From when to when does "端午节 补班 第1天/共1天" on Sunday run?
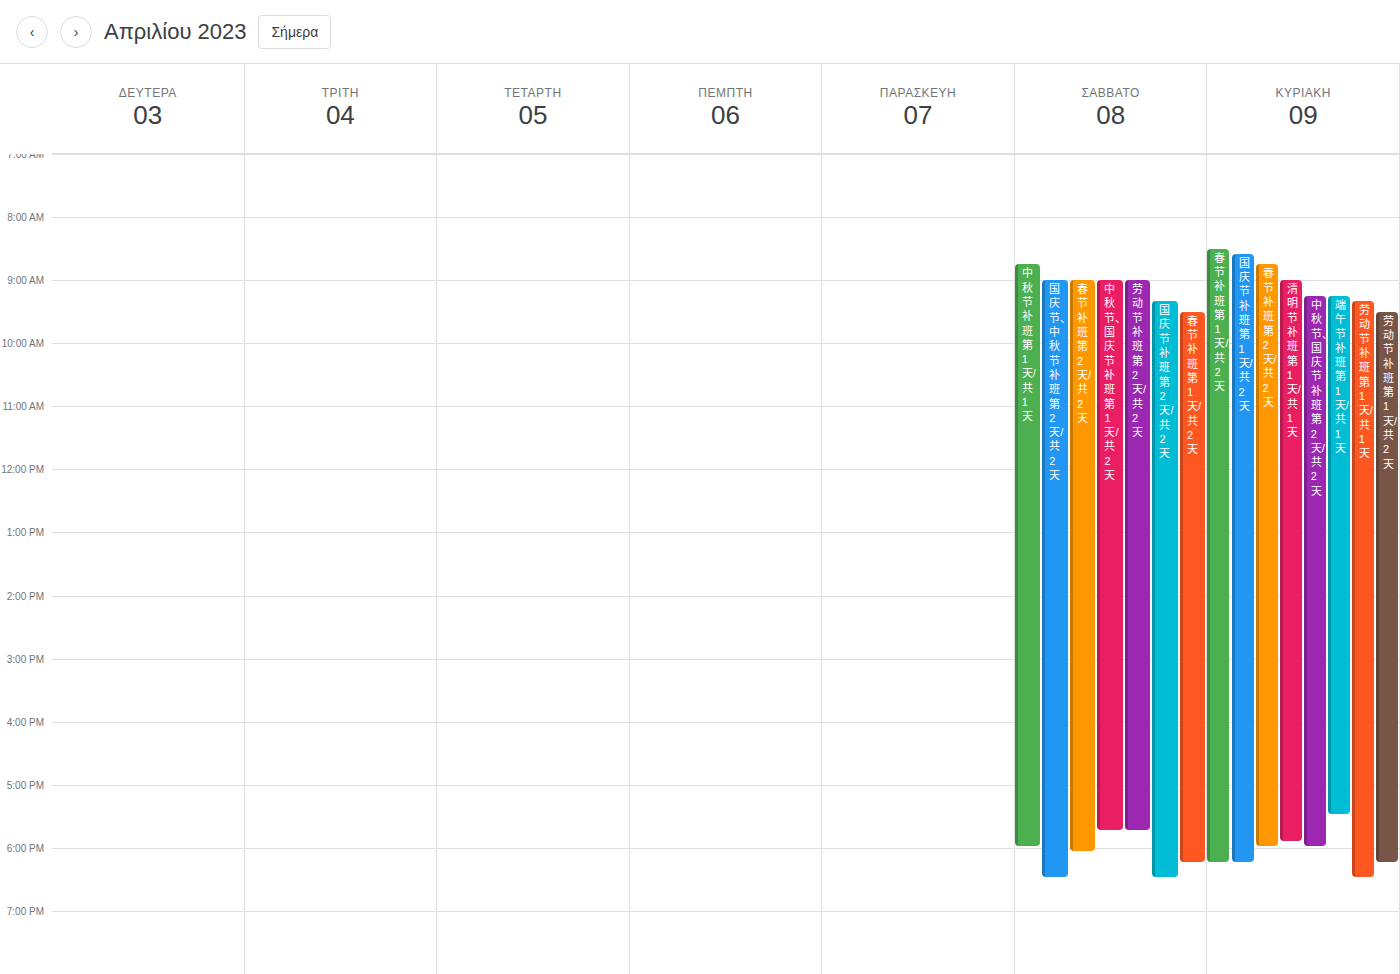
9:15 AM to 5:30 PM